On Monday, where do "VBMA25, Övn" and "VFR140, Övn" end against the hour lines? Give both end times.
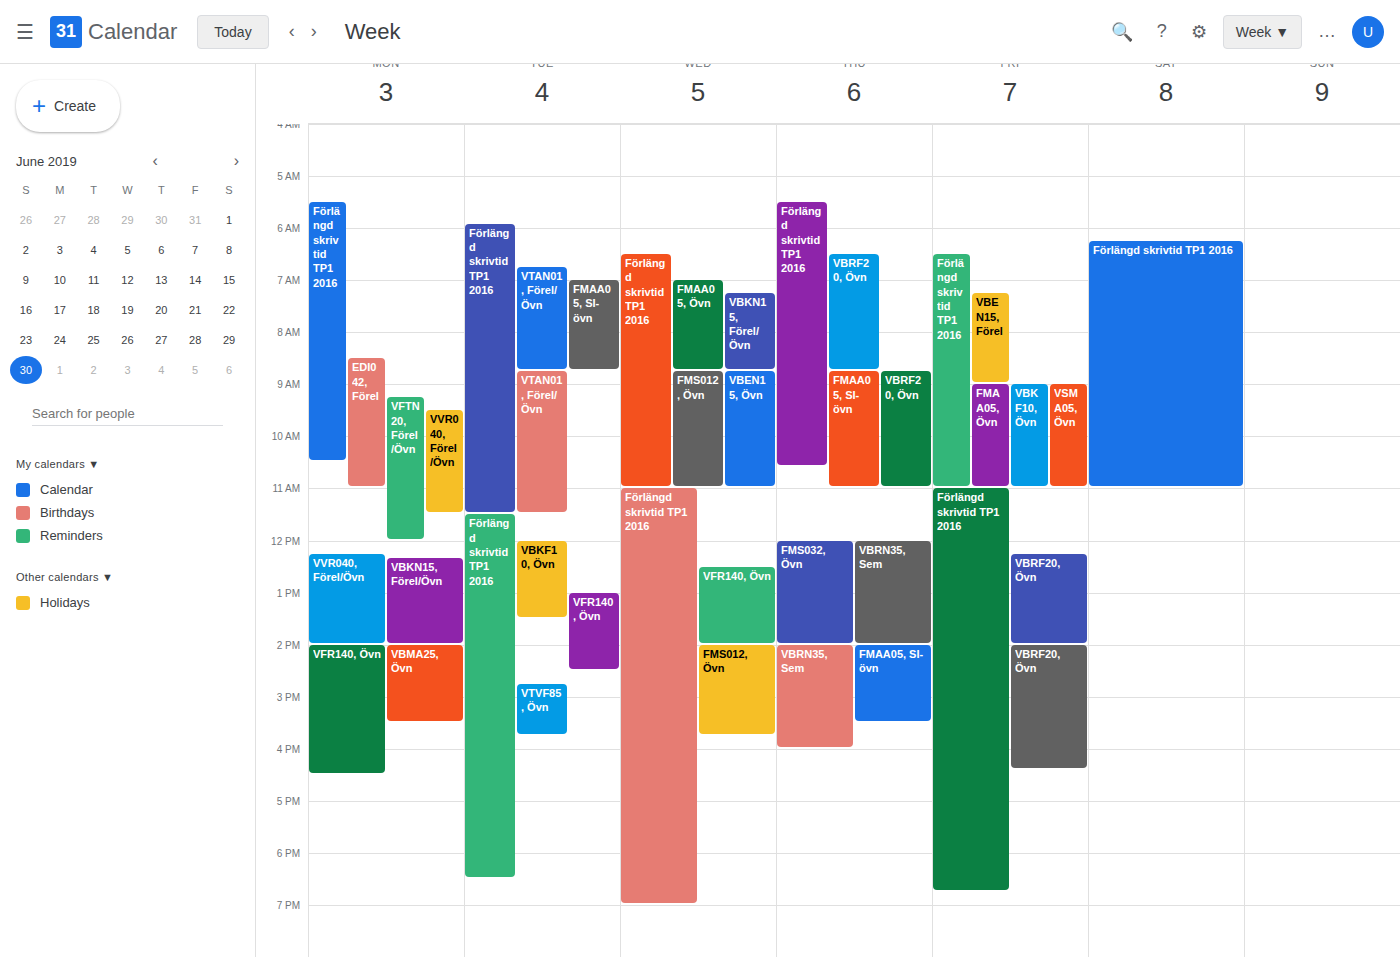
"VBMA25, Övn": 3:30 PM, halfway between the 3 PM and 4 PM lines. "VFR140, Övn": 4:30 PM, halfway between the 4 PM and 5 PM lines.